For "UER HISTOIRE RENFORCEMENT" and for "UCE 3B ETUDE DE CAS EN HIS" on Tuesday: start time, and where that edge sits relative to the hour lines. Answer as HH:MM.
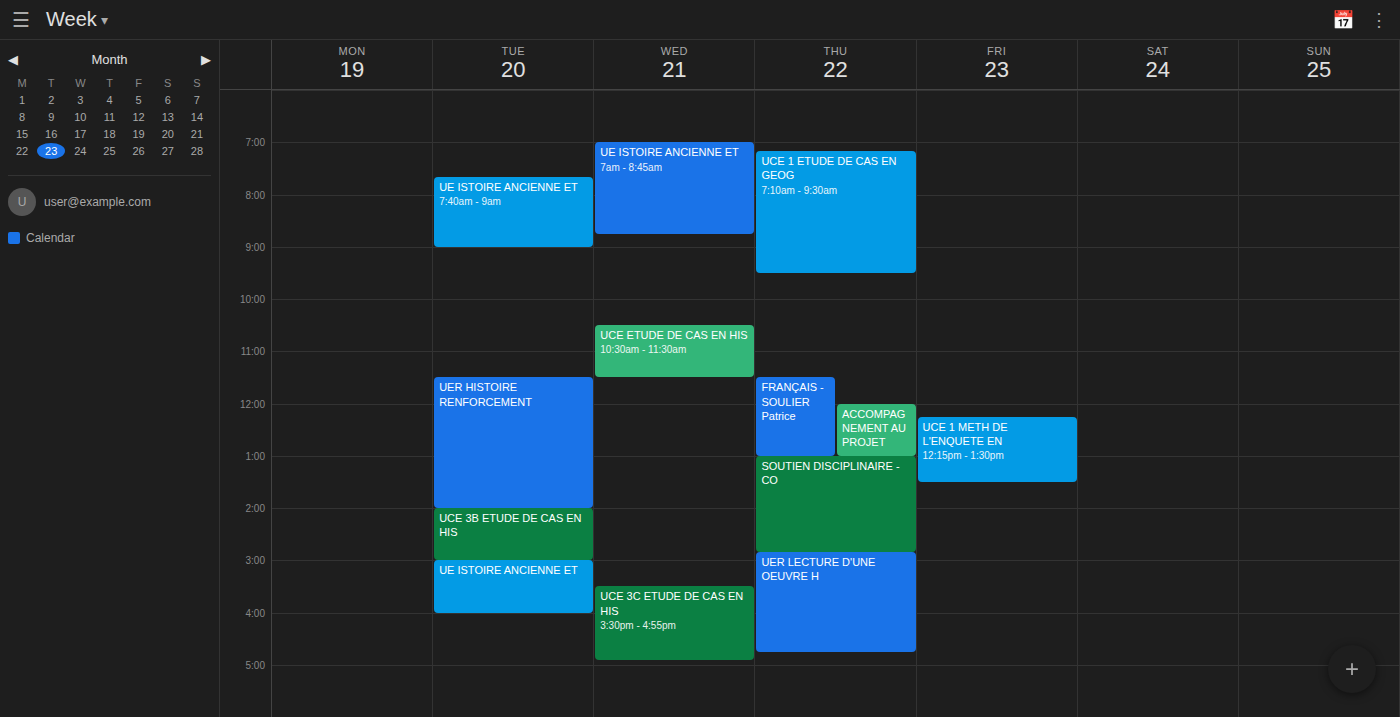
"UER HISTOIRE RENFORCEMENT": 11:30, halfway between the 11:00 and 12:00 lines. "UCE 3B ETUDE DE CAS EN HIS": 14:00, exactly on the 14:00 line.